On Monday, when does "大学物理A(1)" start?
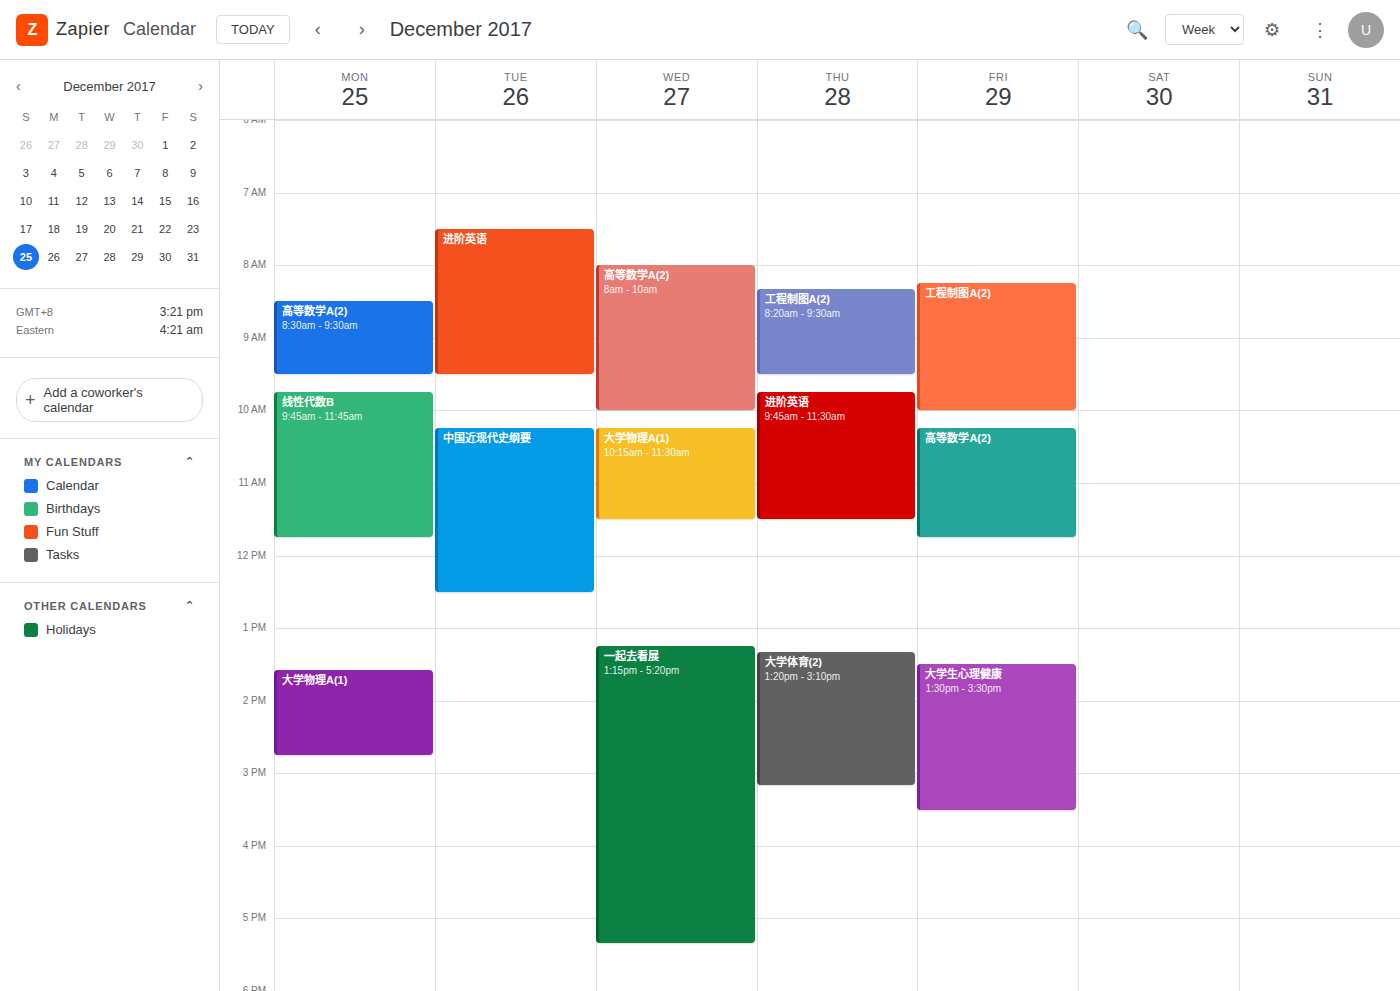
1:35 PM